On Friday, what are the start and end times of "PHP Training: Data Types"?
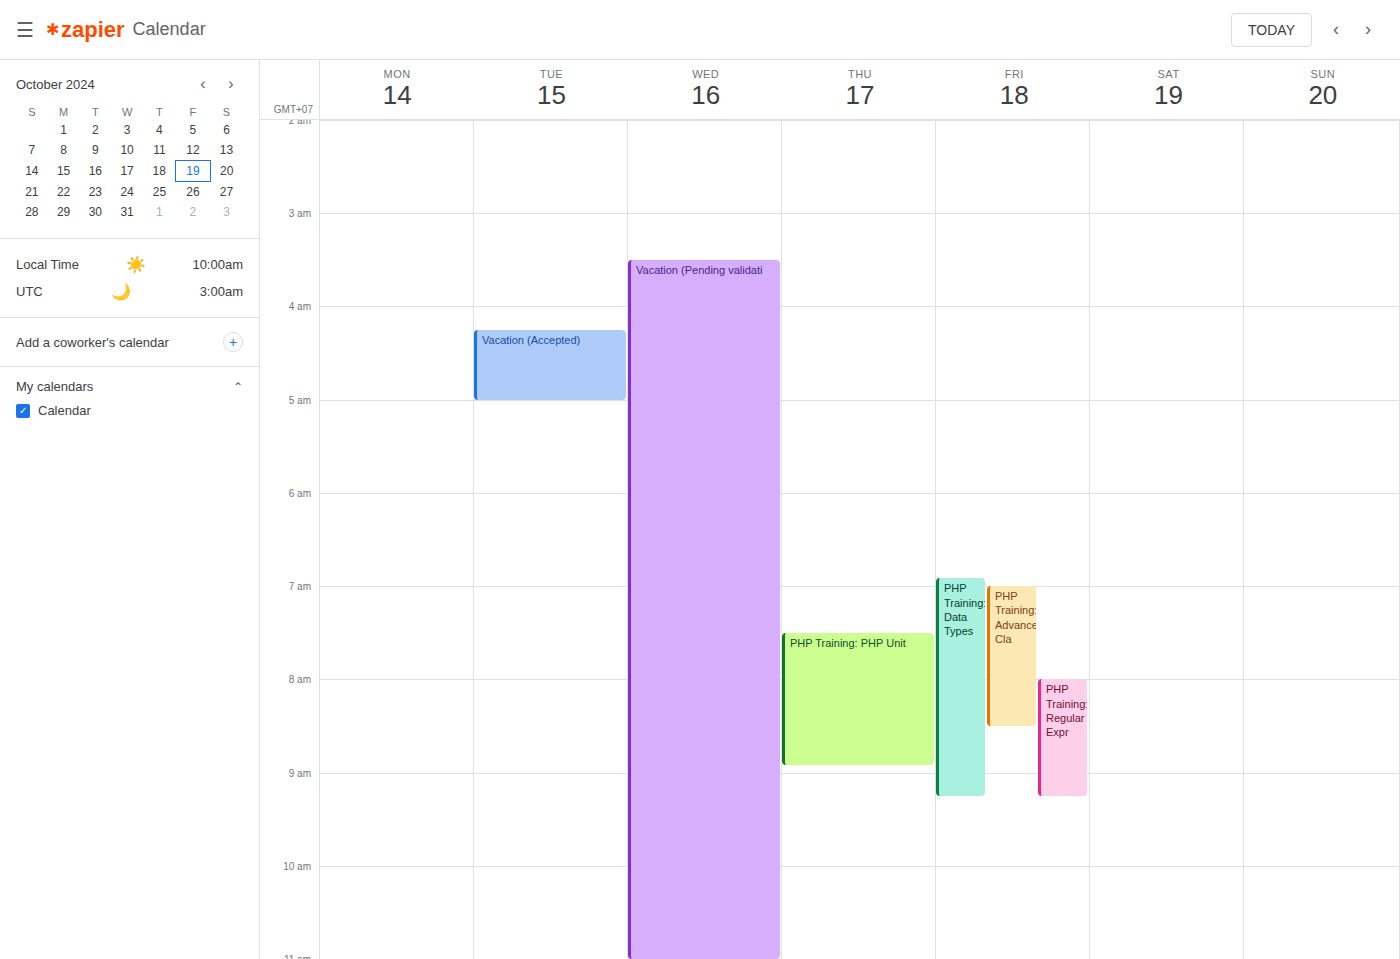
06:55 to 09:15